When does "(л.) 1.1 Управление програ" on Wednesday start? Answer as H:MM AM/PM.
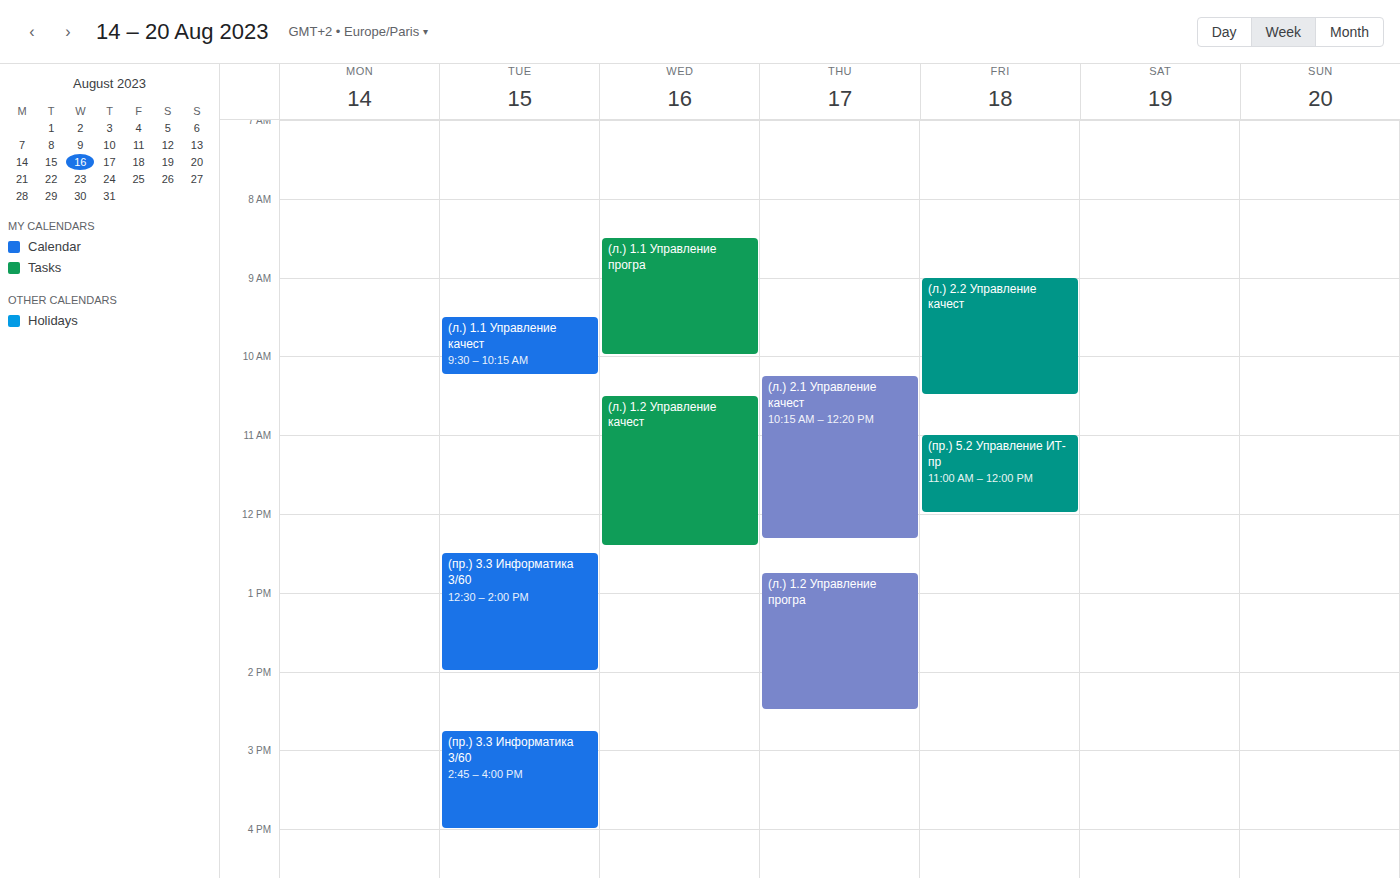
8:30 AM